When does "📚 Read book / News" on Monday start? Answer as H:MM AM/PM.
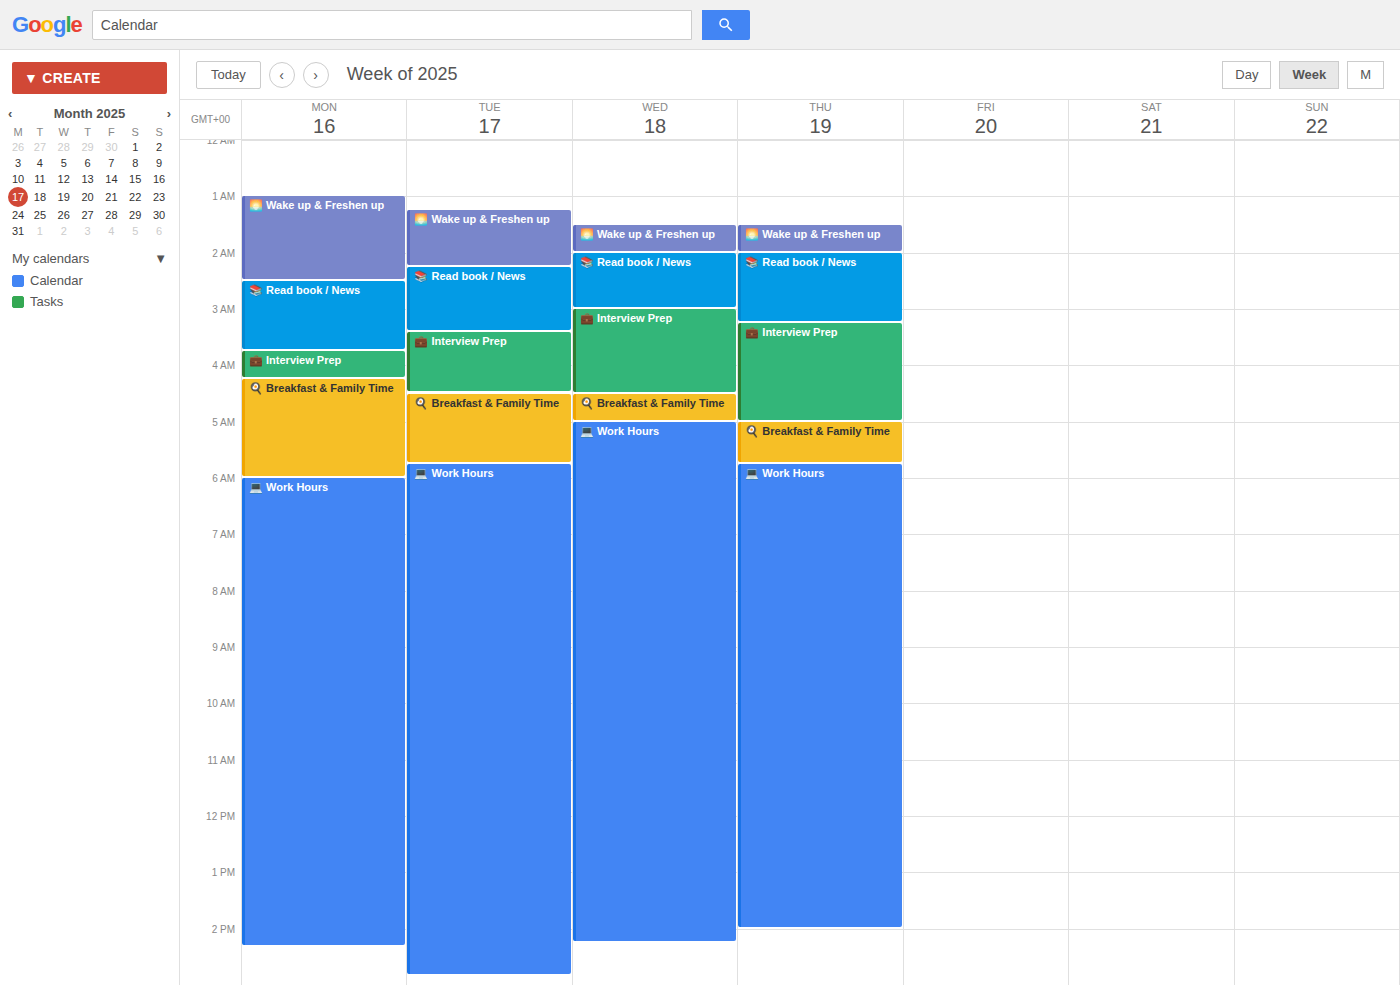
2:30 AM